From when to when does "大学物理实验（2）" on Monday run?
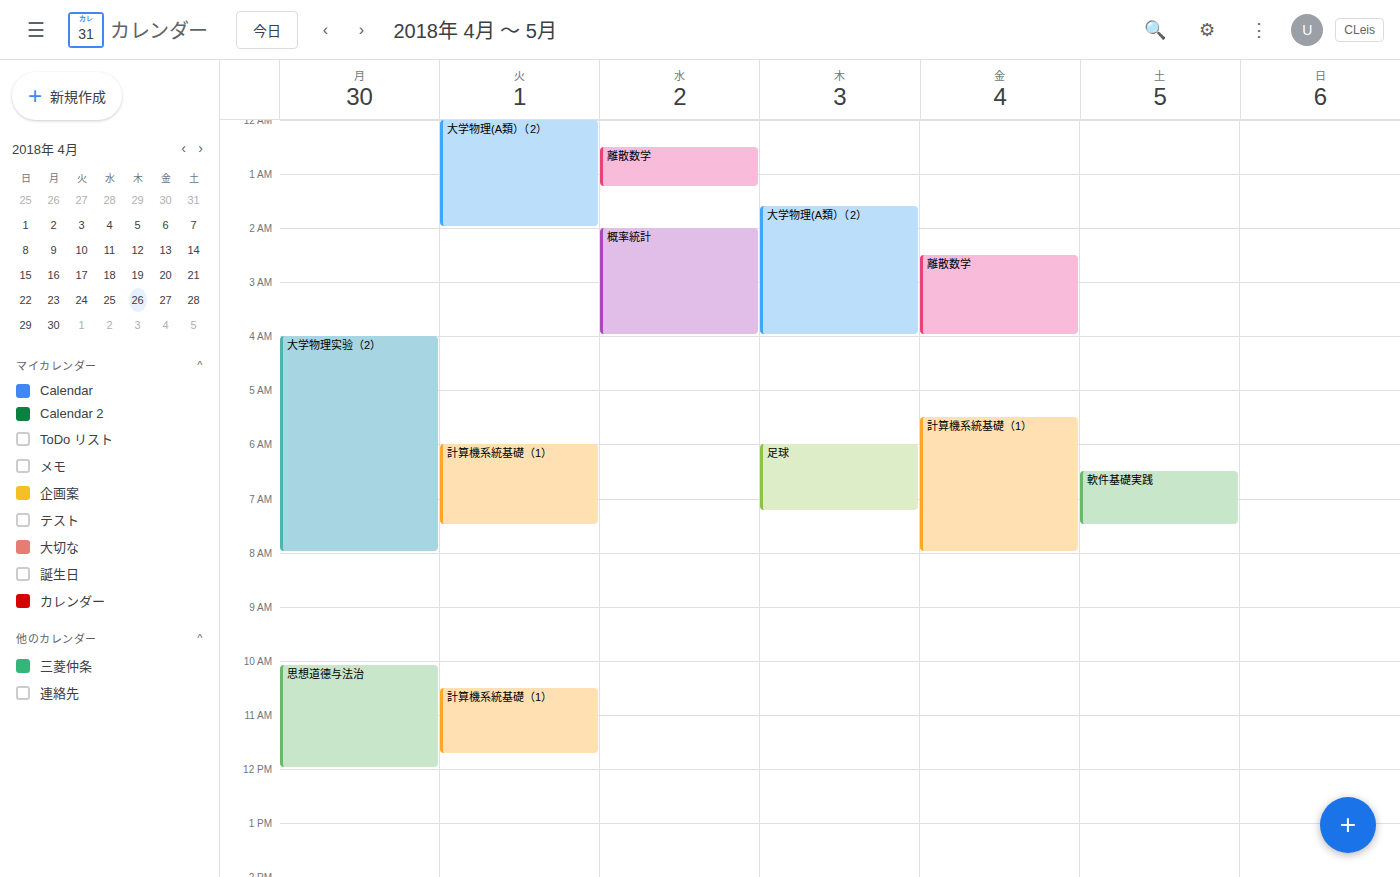
4:00 AM to 8:00 AM